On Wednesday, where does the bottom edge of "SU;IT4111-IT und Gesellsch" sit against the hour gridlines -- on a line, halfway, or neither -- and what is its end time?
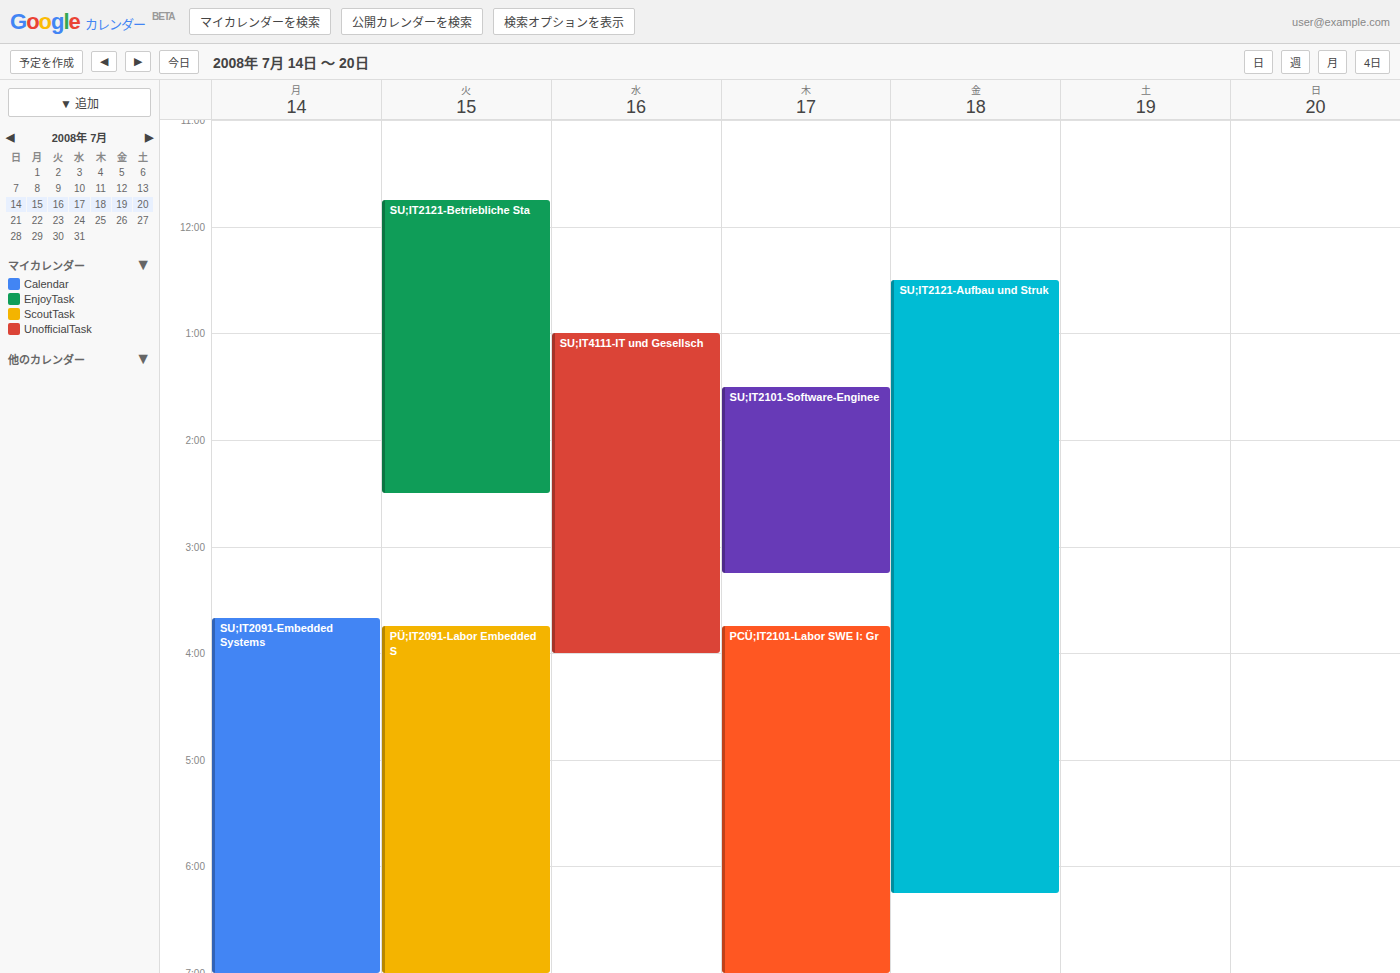
4:00 PM -- exactly on the 4 PM line.